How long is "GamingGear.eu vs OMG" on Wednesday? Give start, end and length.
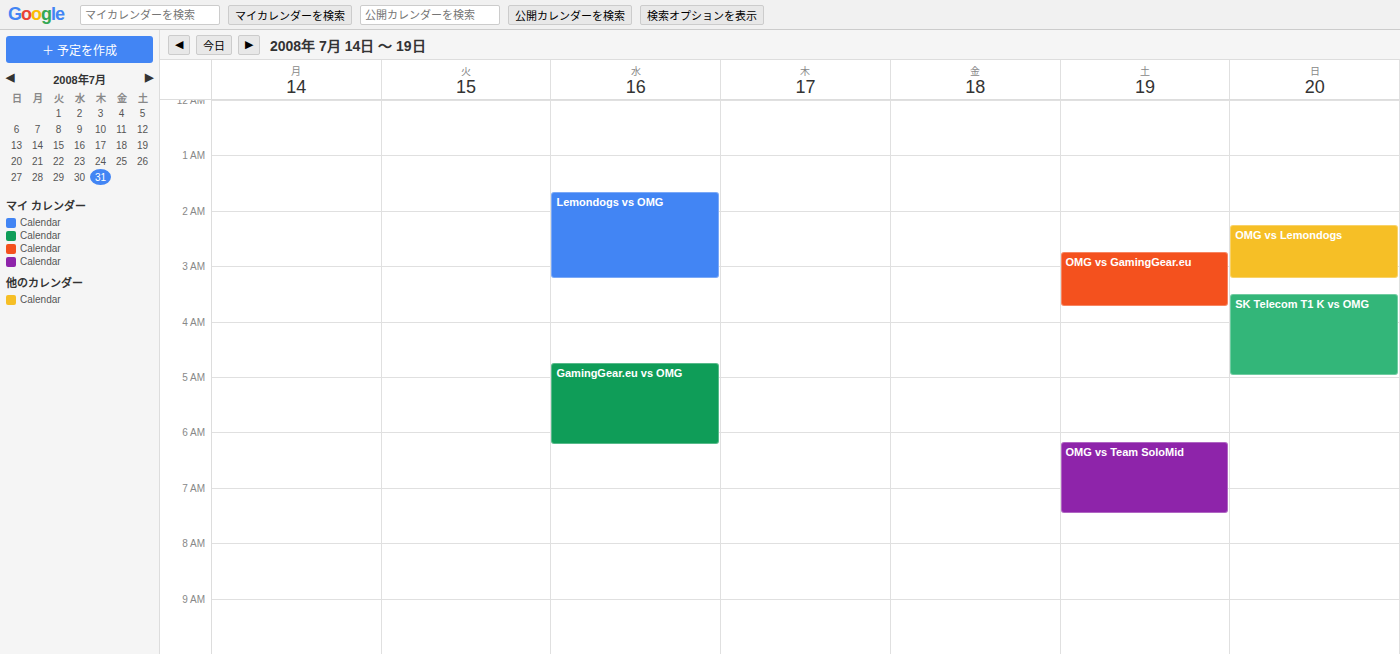
4:45 AM to 6:15 AM, 1 hour 30 minutes